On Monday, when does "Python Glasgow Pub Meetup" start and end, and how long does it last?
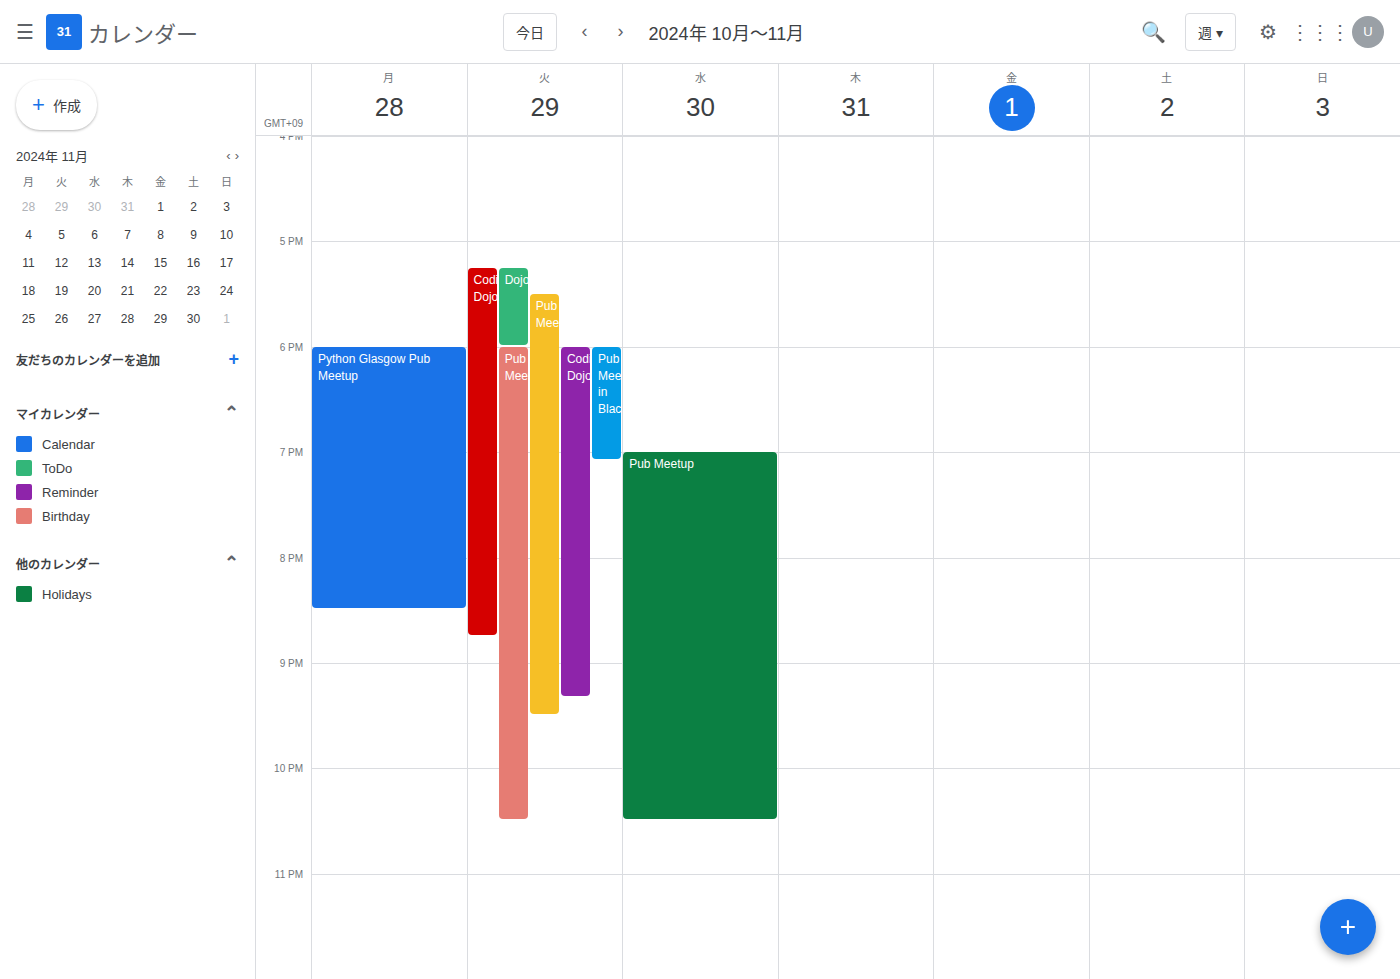
6:00 PM to 8:30 PM, 2 hours 30 minutes